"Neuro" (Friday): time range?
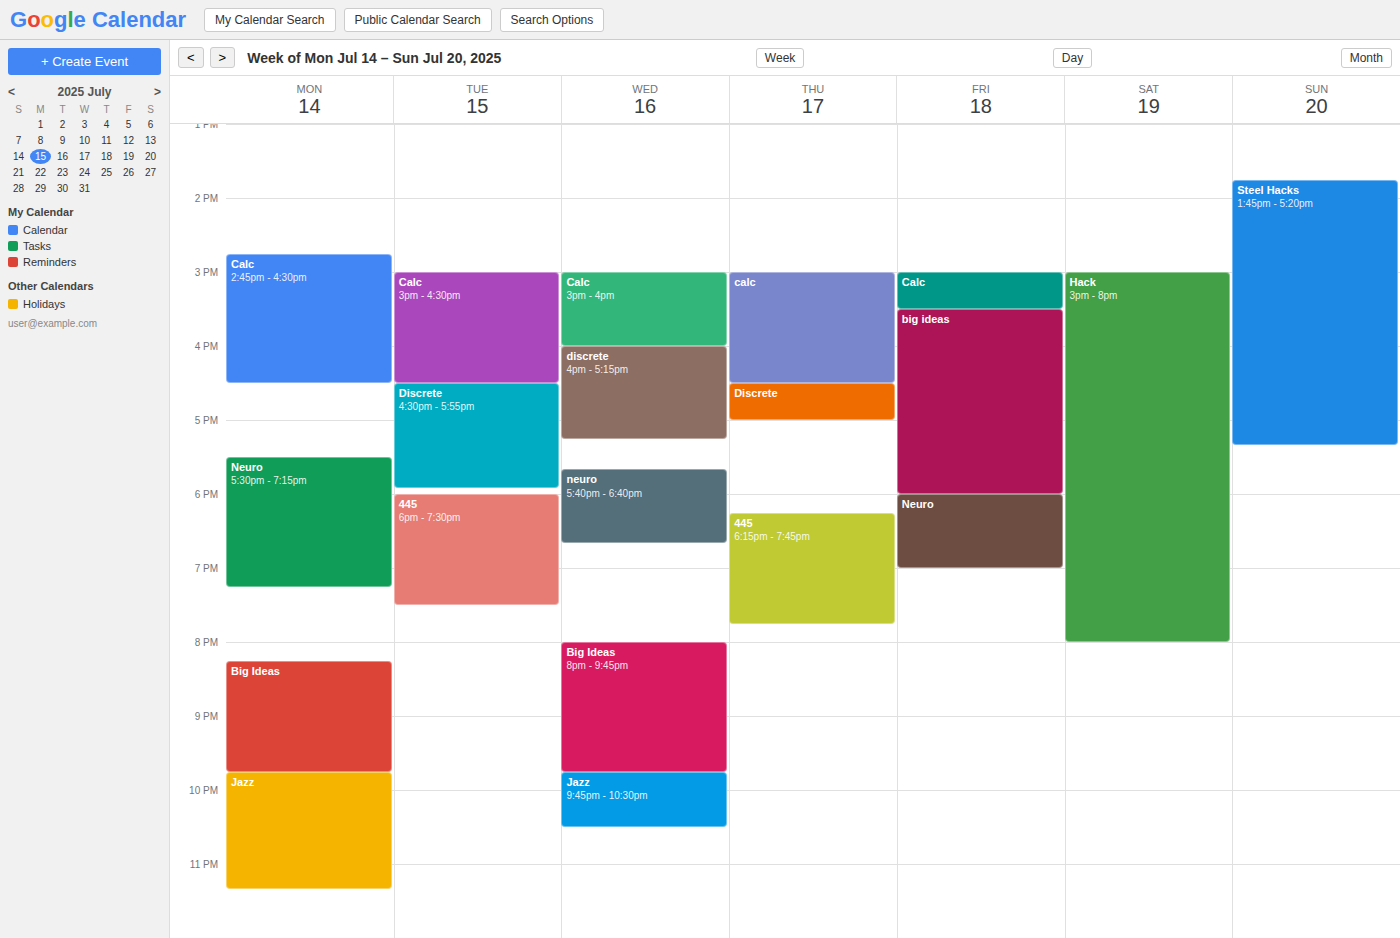
6:00 PM to 7:00 PM